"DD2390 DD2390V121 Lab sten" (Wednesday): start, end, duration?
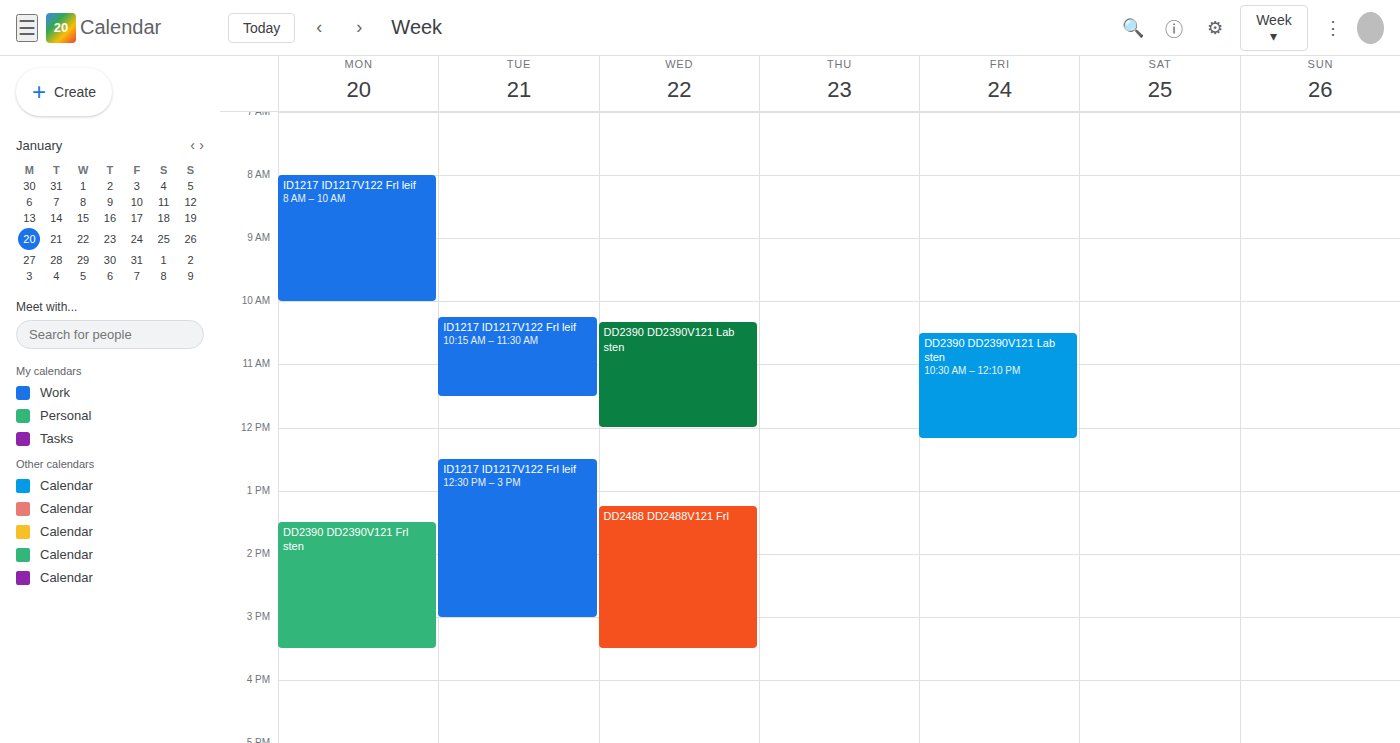
10:20 AM to 12:00 PM, 1 hour 40 minutes